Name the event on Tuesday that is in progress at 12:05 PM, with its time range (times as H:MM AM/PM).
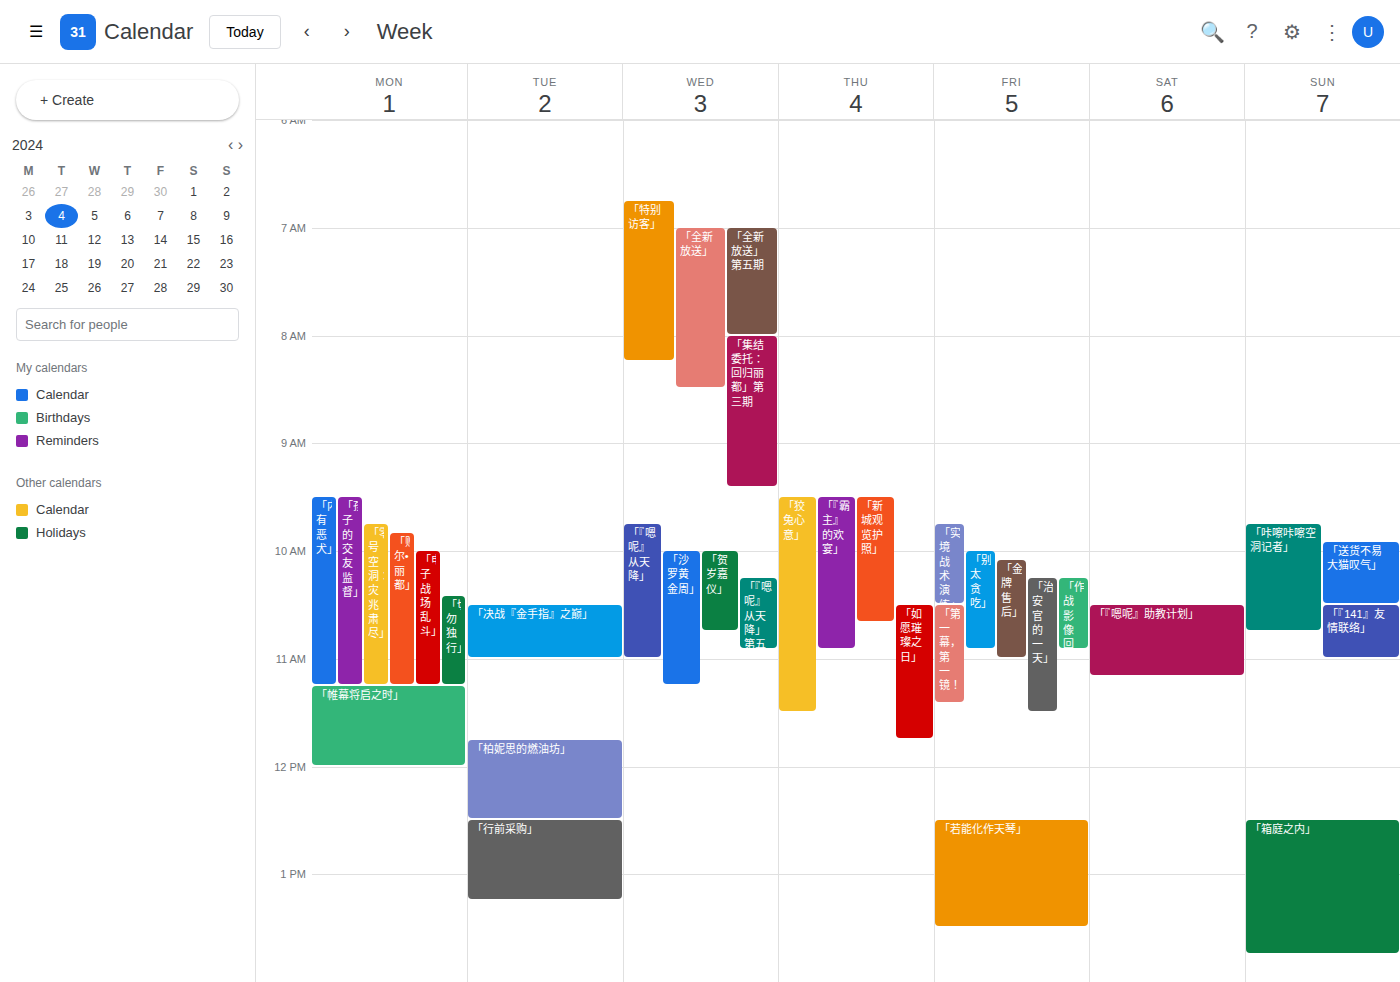
"「柏妮思的燃油坊」", 11:45 AM to 12:30 PM